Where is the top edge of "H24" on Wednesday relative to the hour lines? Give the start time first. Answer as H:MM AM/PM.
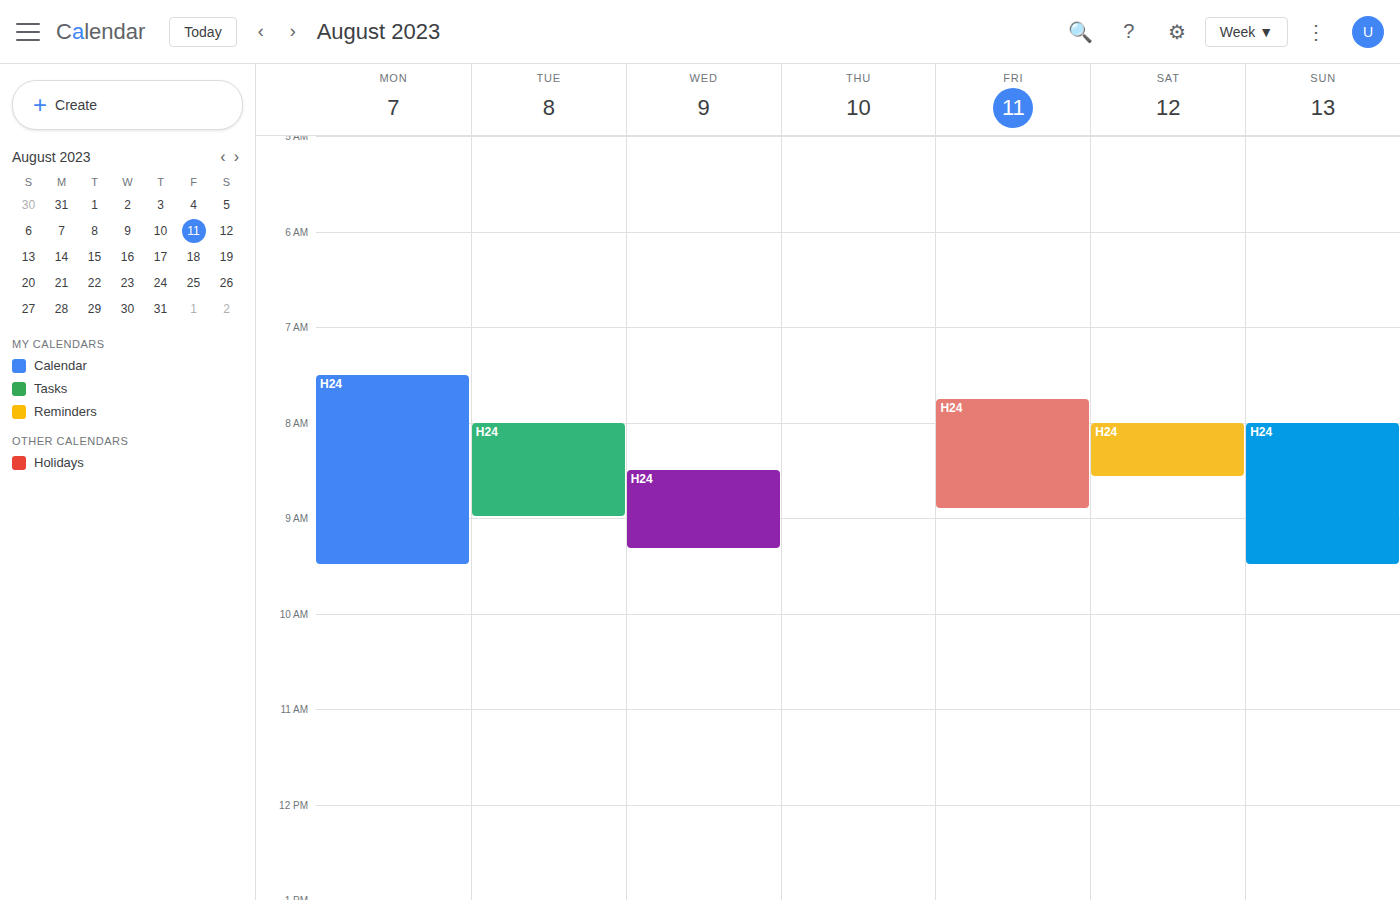
8:30 AM -- halfway between the 8 AM and 9 AM lines.